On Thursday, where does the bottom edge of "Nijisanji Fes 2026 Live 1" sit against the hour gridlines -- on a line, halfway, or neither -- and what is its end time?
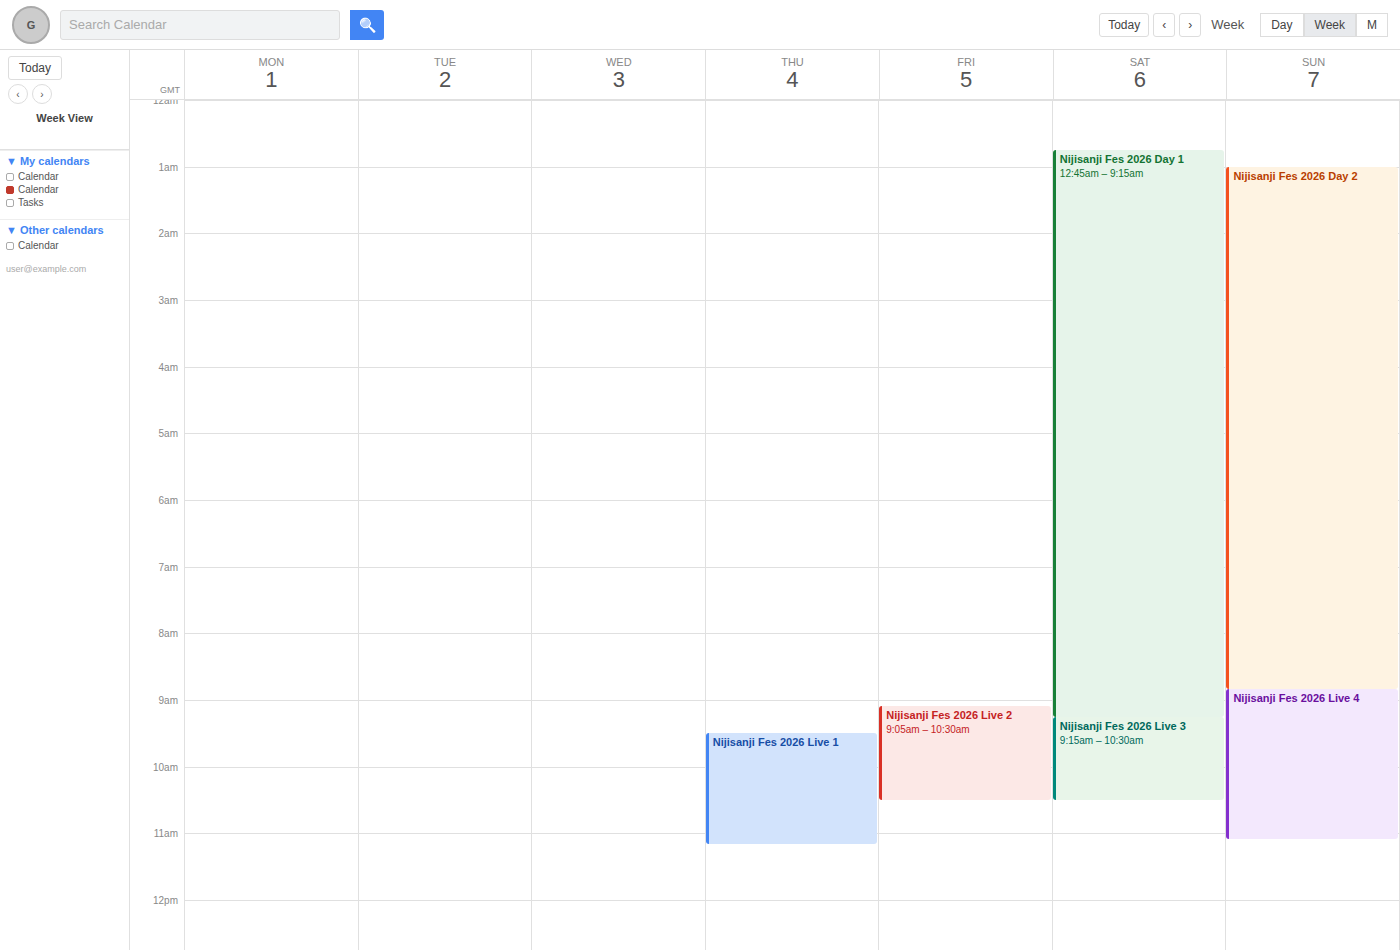
11:10 -- neither: 10 minutes below the 11:00 line and 50 minutes above the 12:00 line.